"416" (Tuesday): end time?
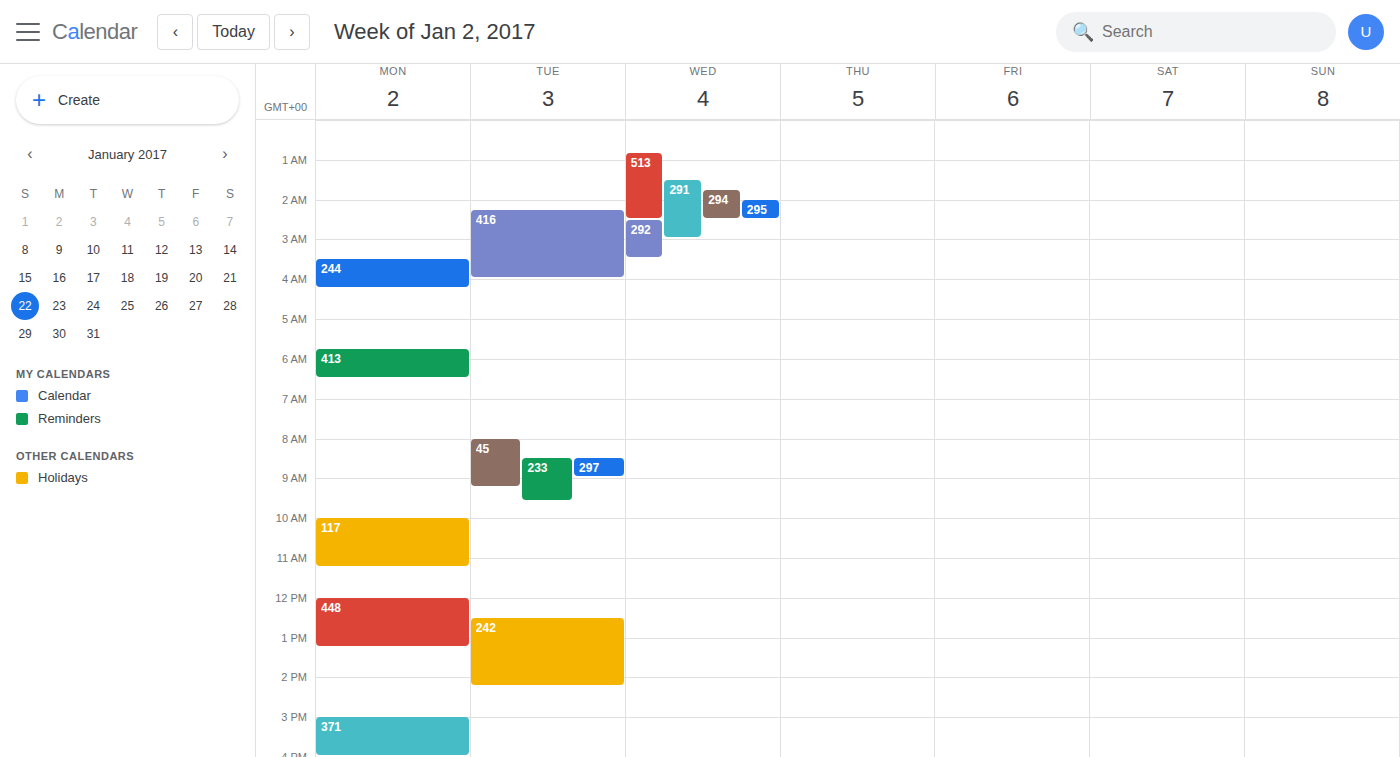
4:00 AM